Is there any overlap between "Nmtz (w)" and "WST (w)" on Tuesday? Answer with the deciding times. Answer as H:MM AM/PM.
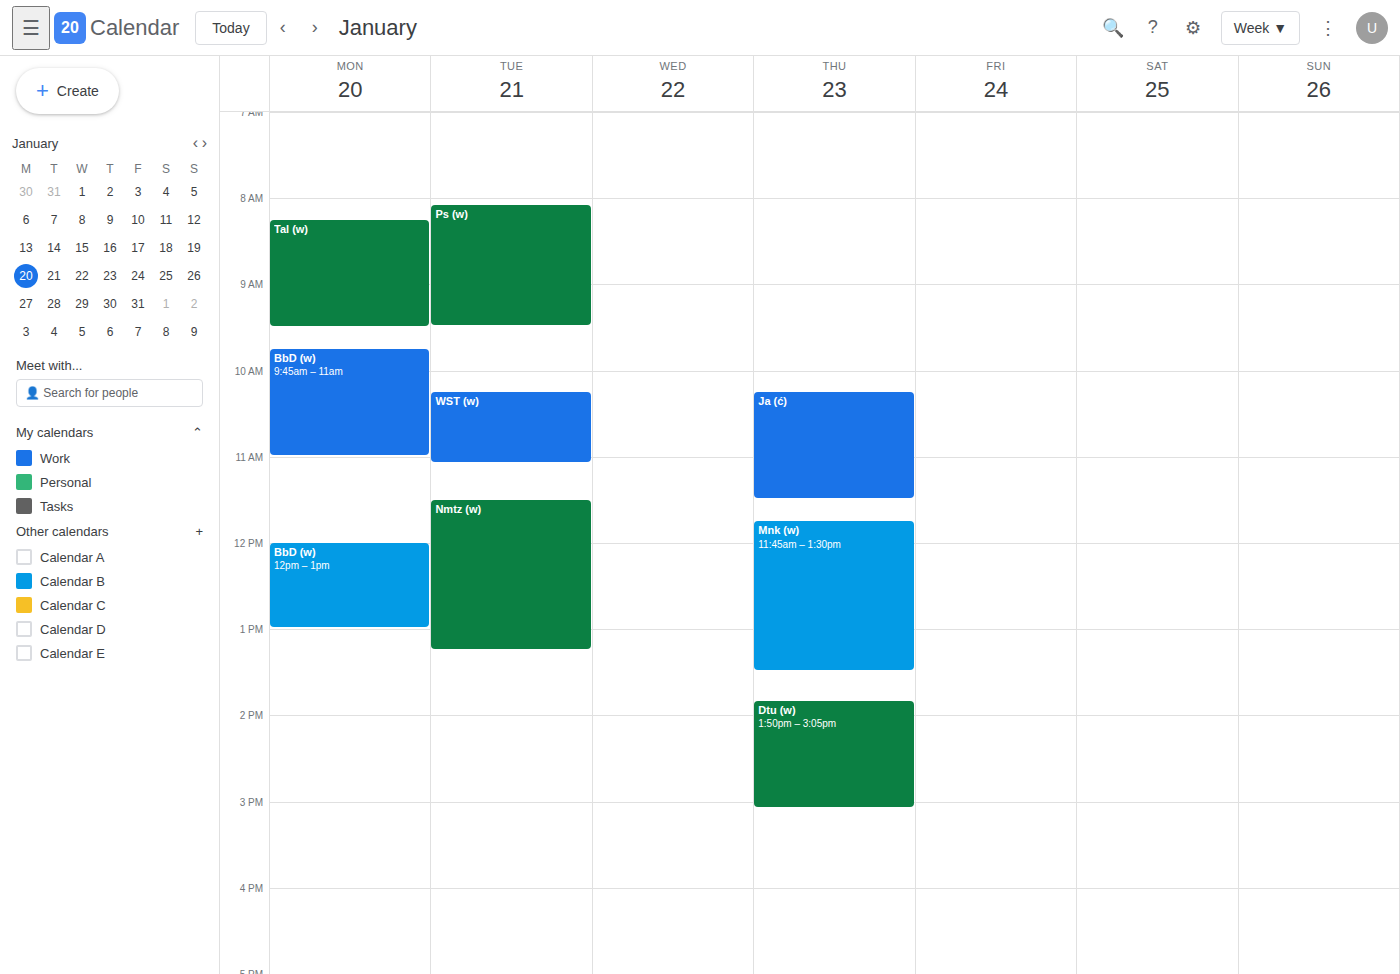
"WST (w)" ends at 11:05 AM and "Nmtz (w)" starts at 11:30 AM -- no overlap.